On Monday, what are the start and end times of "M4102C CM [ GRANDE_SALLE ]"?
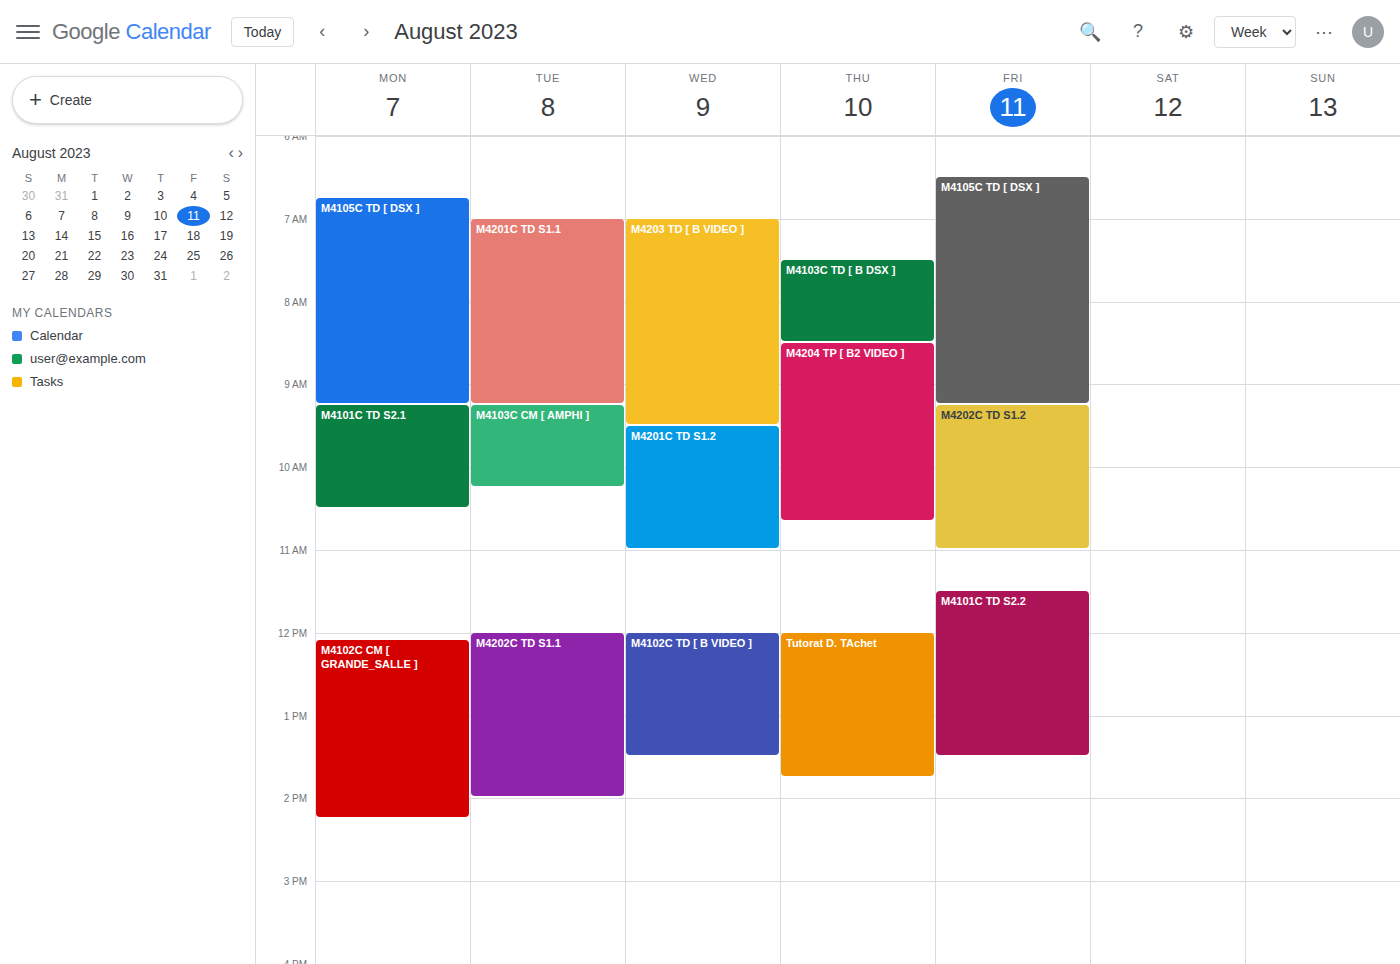
12:05 PM to 2:15 PM